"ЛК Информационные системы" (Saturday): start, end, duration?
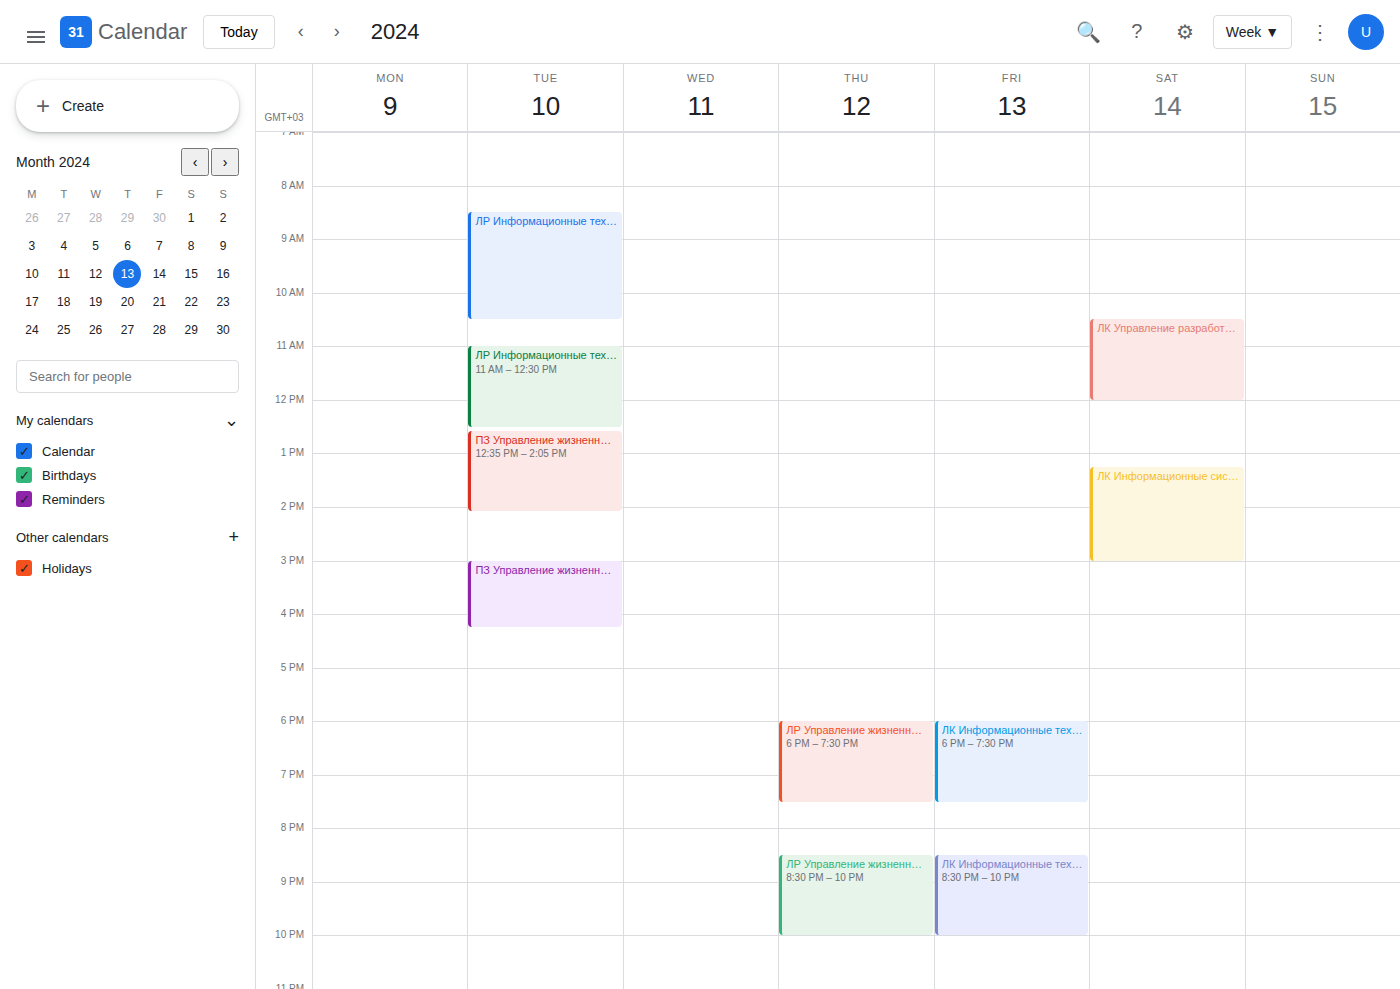
1:15 PM to 3:00 PM, 1 hour 45 minutes